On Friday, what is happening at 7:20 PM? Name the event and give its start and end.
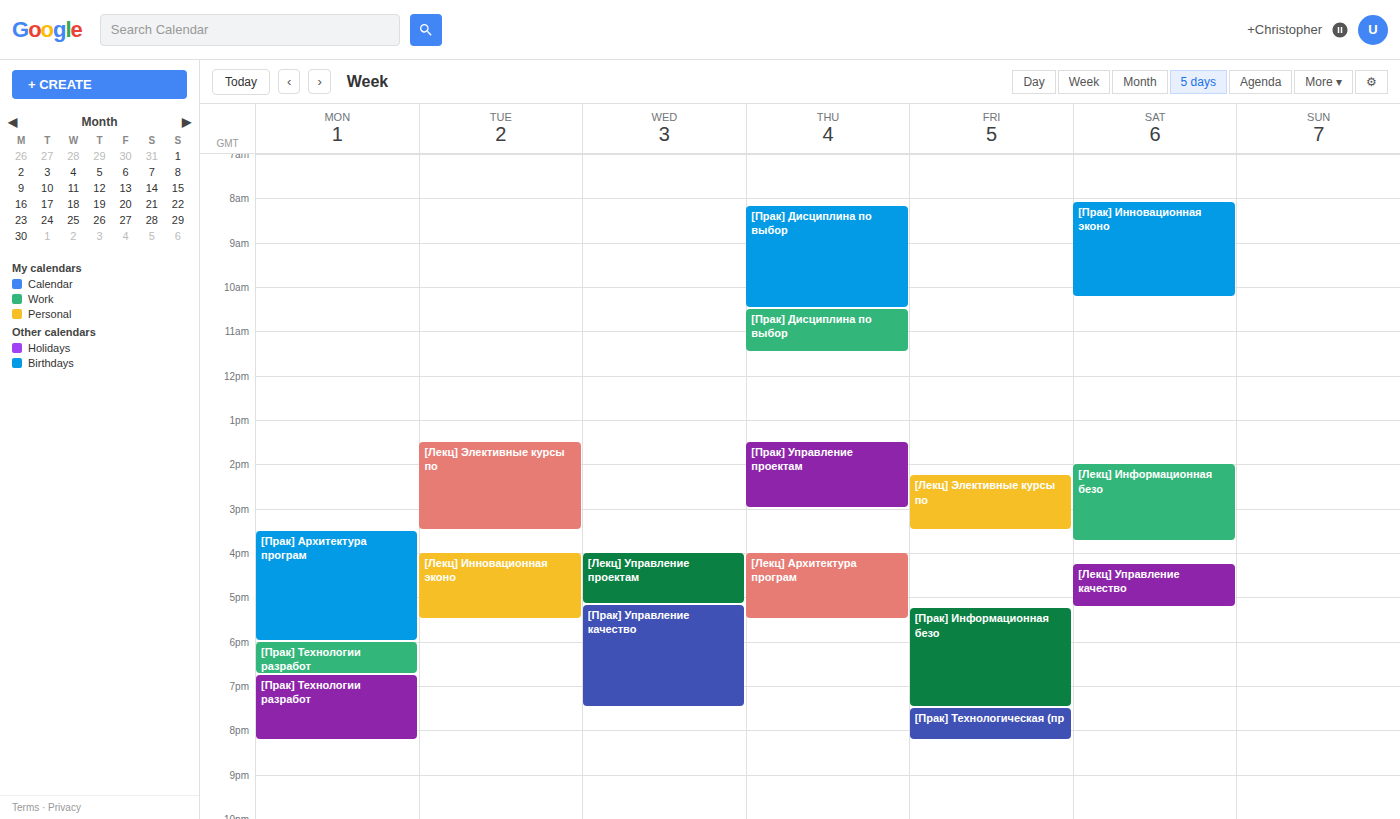
"[Прак] Информационная безо", 5:15 PM to 7:30 PM